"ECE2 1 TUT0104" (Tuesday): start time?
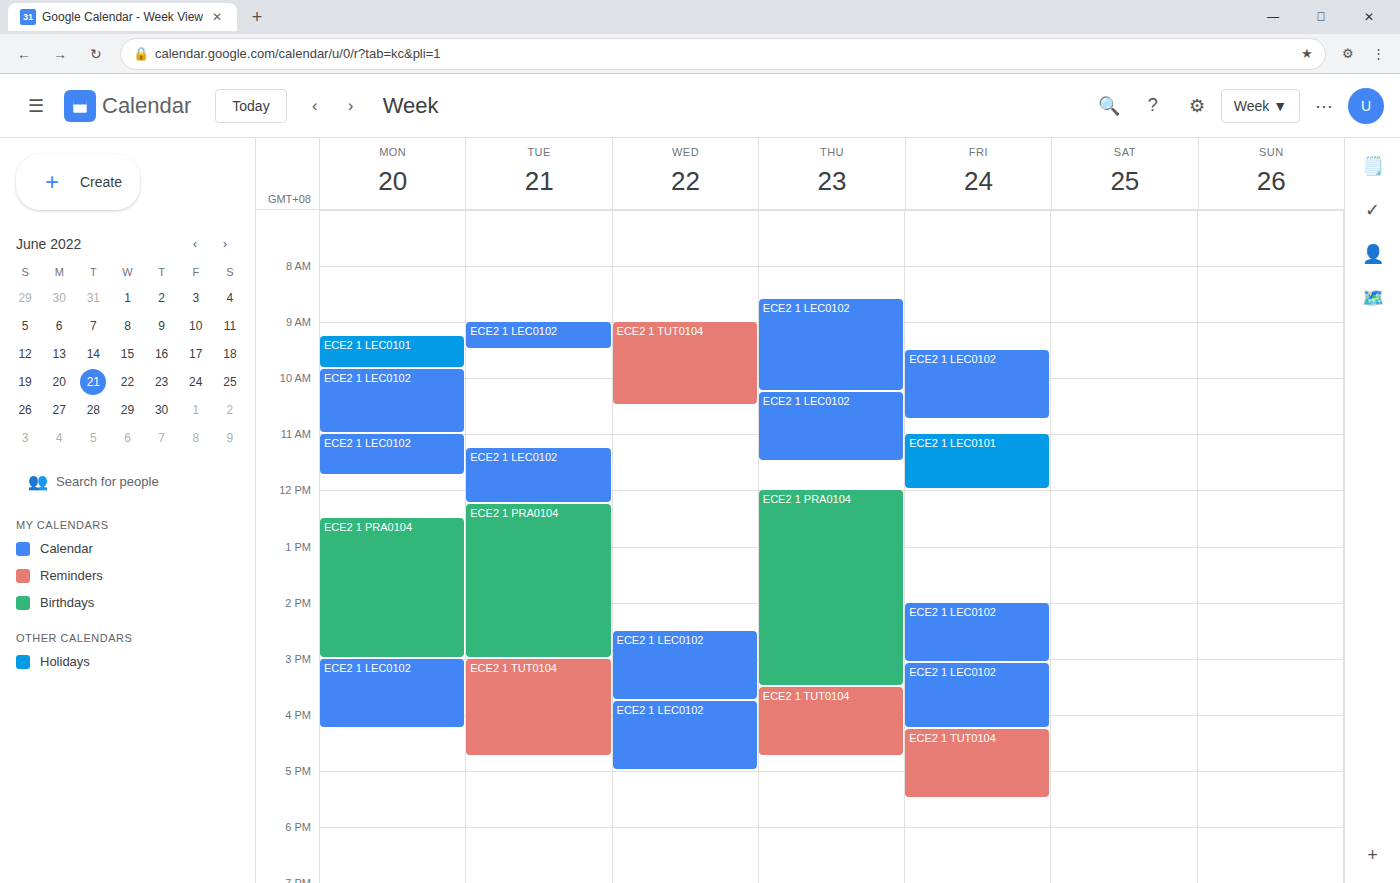
3:00 PM